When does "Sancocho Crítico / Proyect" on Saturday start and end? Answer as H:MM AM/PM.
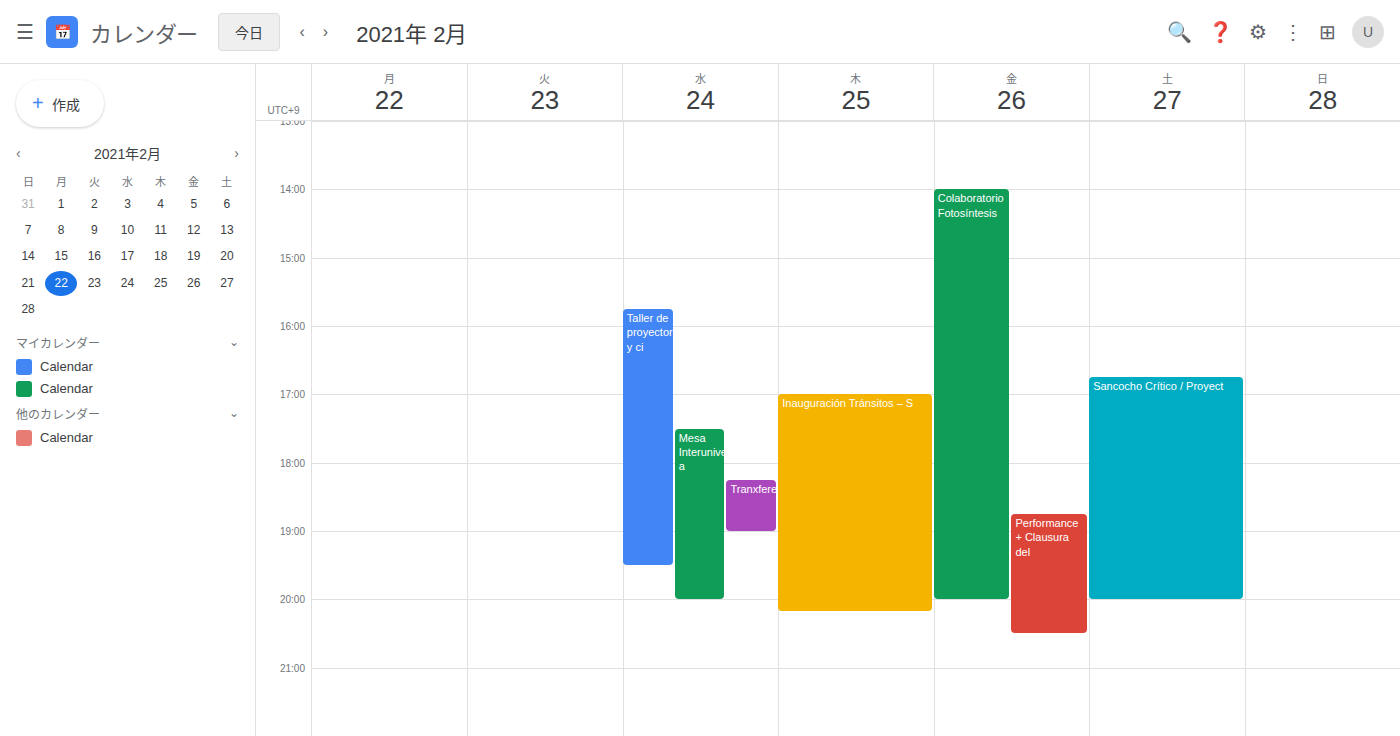
4:45 PM to 8:00 PM